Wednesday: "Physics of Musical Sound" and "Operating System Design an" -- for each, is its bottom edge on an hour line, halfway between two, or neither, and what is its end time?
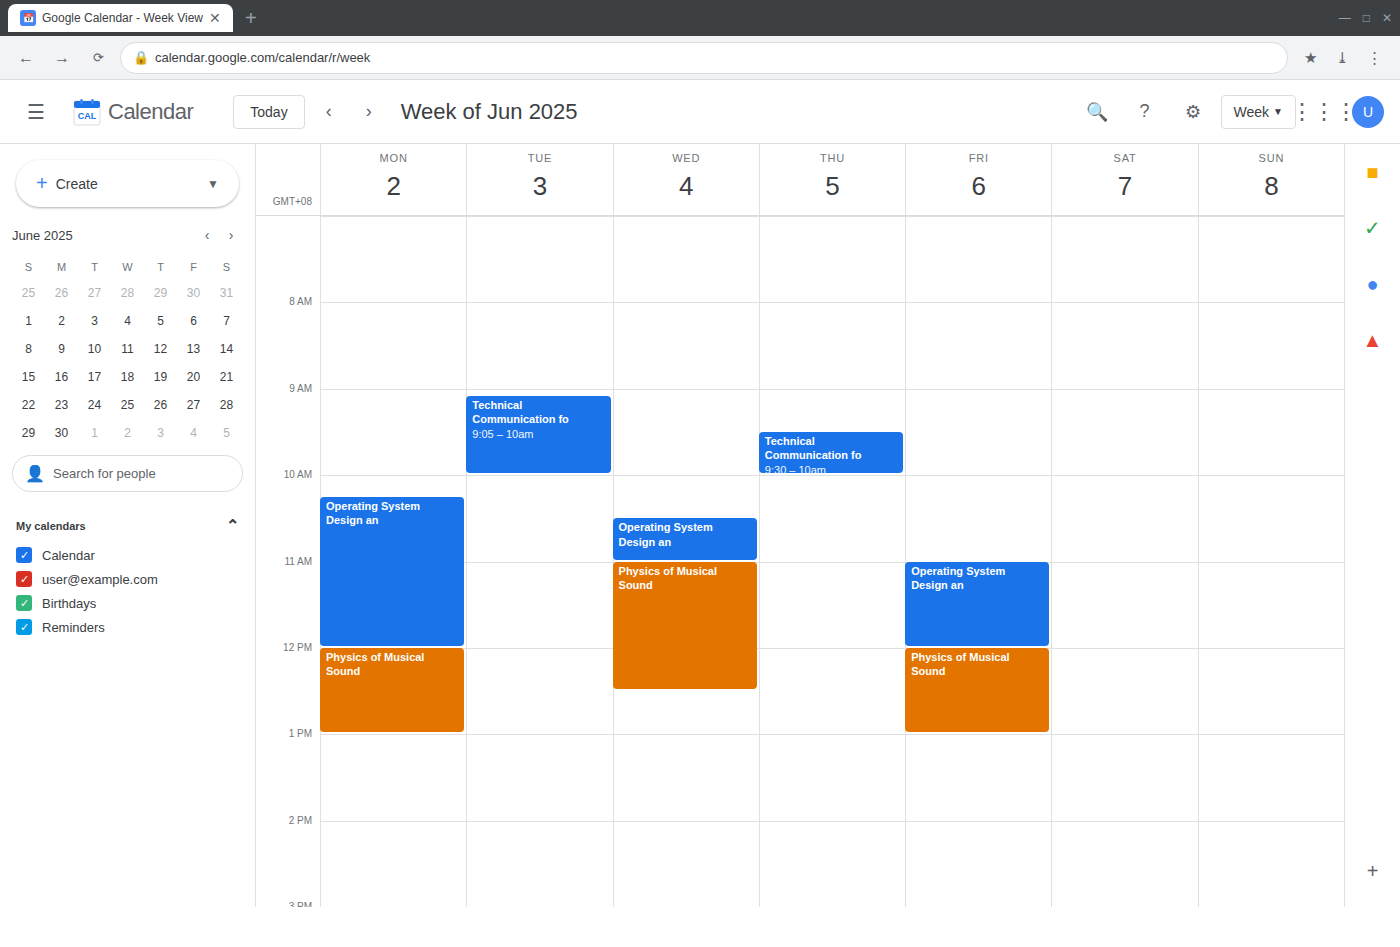
"Physics of Musical Sound": 12:30 PM, halfway between the 12 PM and 1 PM lines. "Operating System Design an": 11:00 AM, exactly on the 11 AM line.